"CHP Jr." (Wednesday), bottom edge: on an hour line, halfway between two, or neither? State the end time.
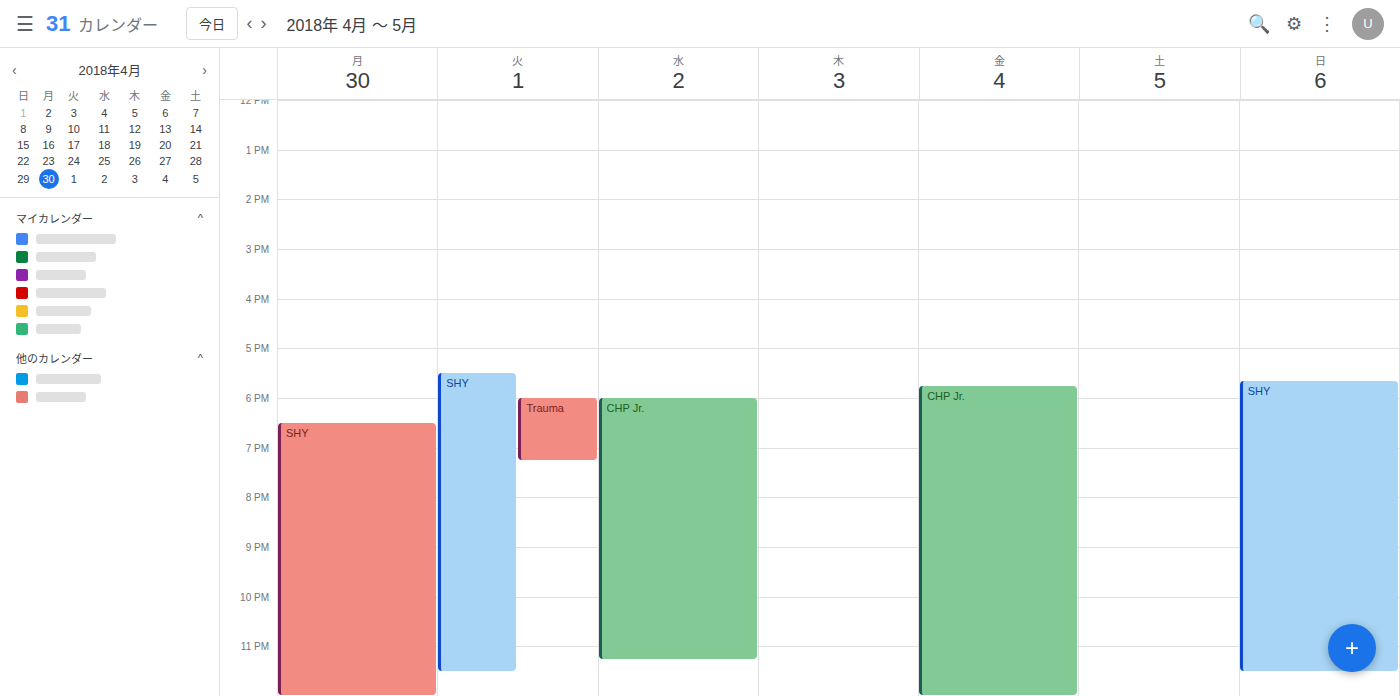
11:15 PM -- neither: a quarter of the way from the 11 PM line to the 12 AM line.